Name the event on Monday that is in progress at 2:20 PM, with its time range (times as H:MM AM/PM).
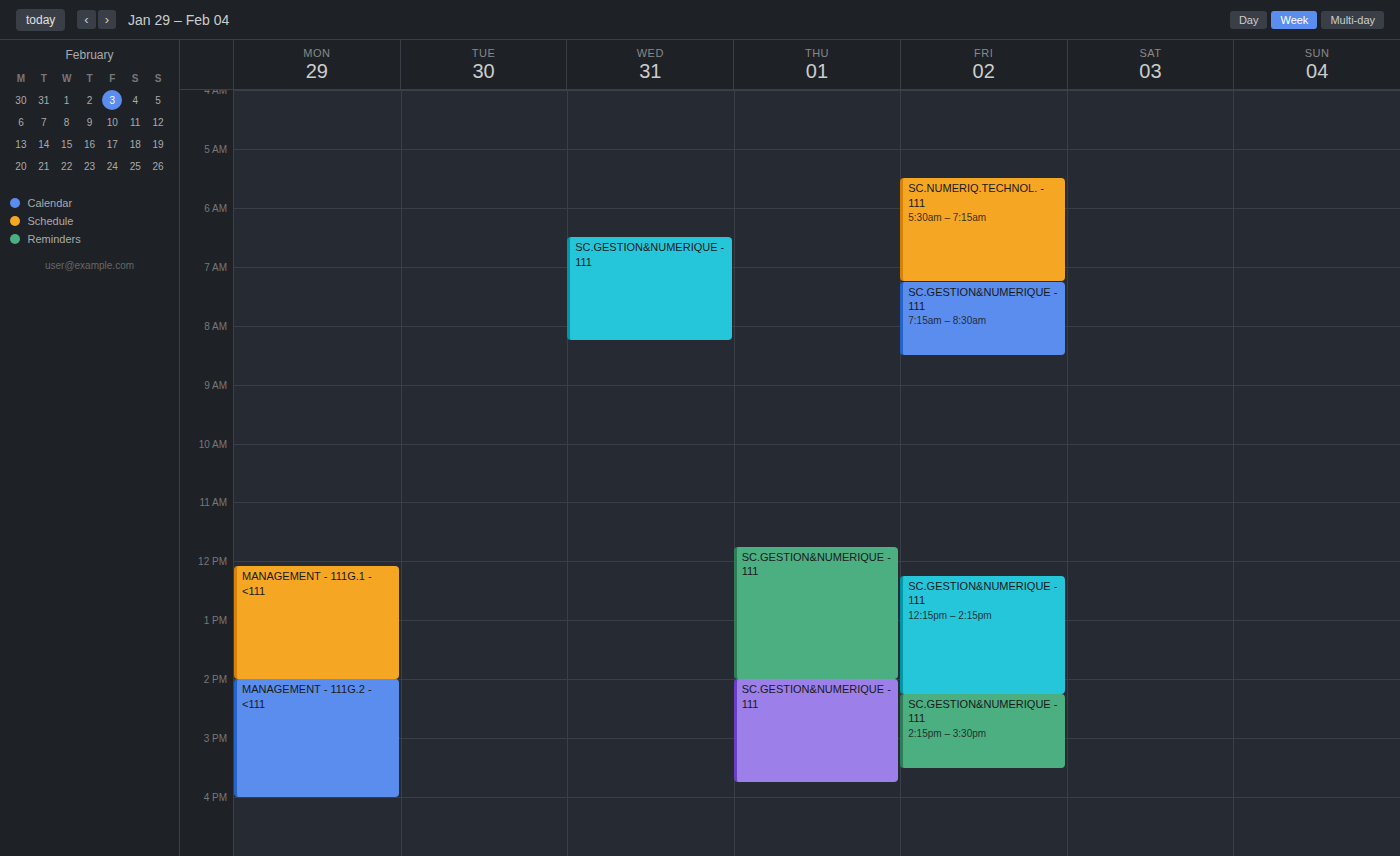
"MANAGEMENT - 111G.2 - <111", 2:00 PM to 4:00 PM